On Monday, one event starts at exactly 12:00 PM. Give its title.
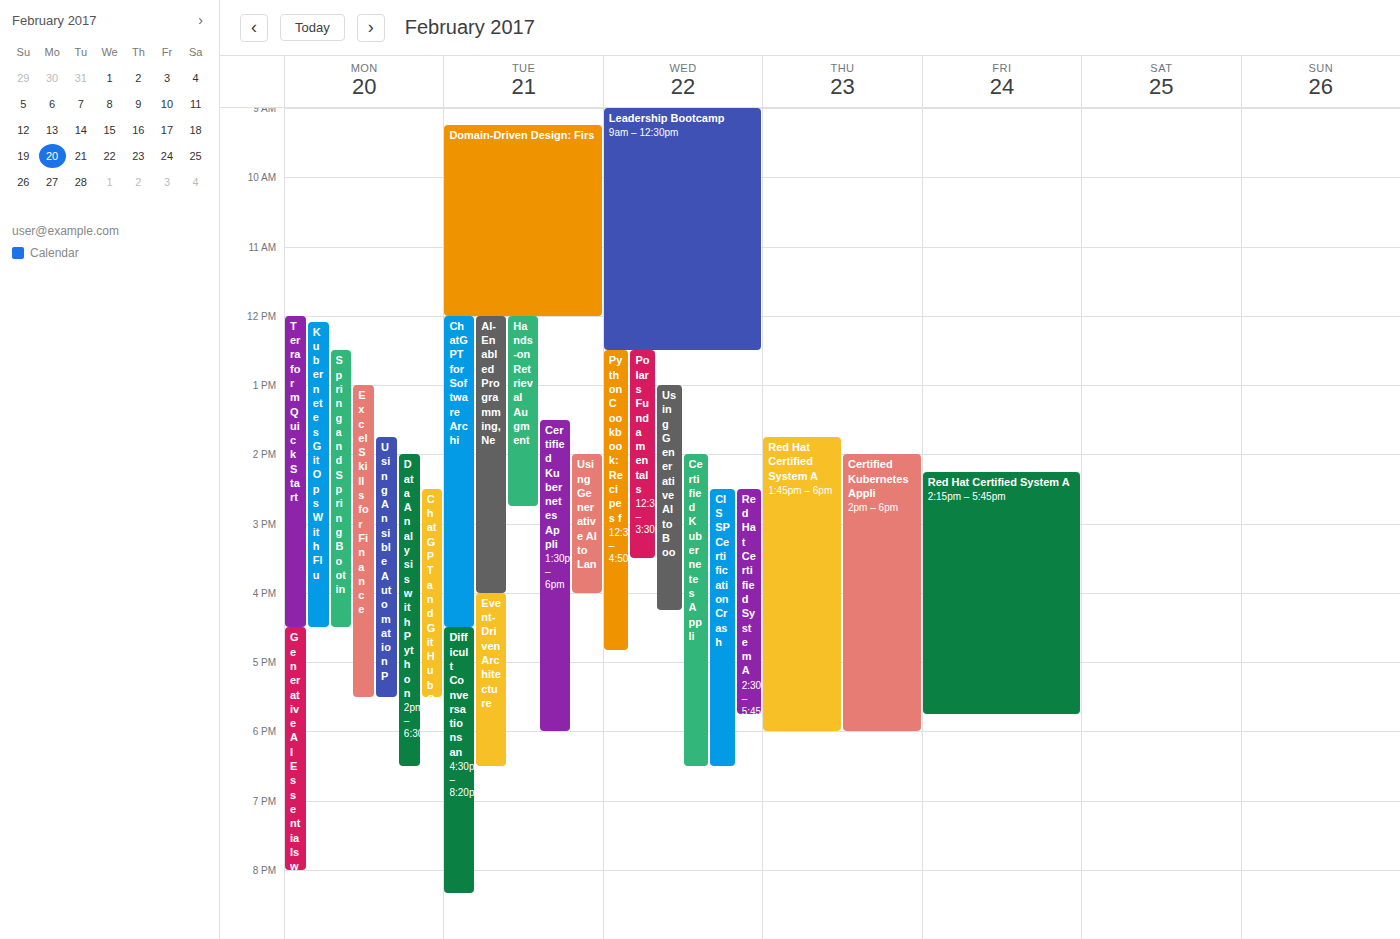
"Terraform Quick Start"